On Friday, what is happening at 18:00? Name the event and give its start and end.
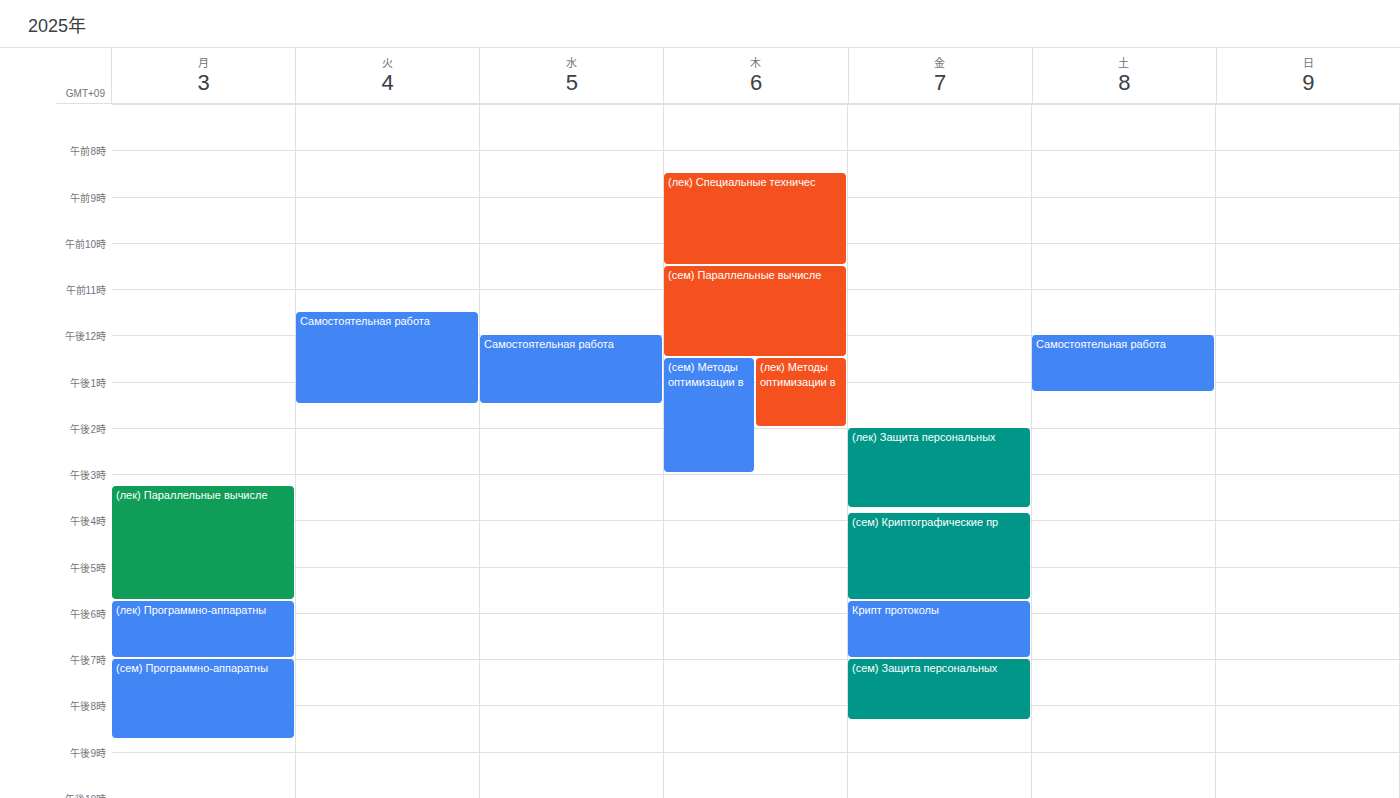
"Крипт протоколы", 17:45 to 19:00